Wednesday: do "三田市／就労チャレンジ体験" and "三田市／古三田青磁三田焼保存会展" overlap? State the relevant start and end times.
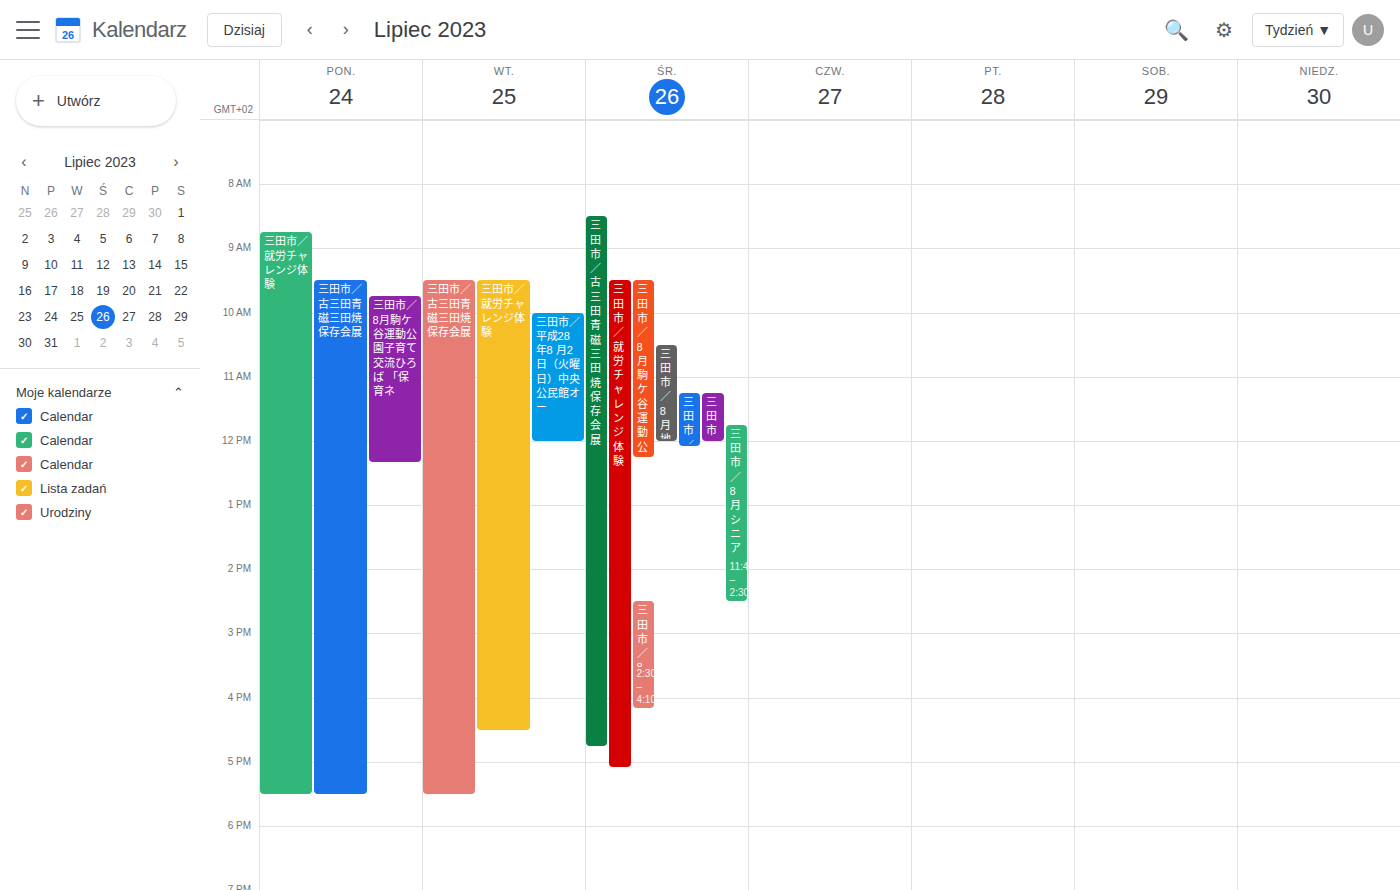
"三田市／就労チャレンジ体験" starts at 9:30 AM, before "三田市／古三田青磁三田焼保存会展" ends at 4:45 PM -- they overlap.